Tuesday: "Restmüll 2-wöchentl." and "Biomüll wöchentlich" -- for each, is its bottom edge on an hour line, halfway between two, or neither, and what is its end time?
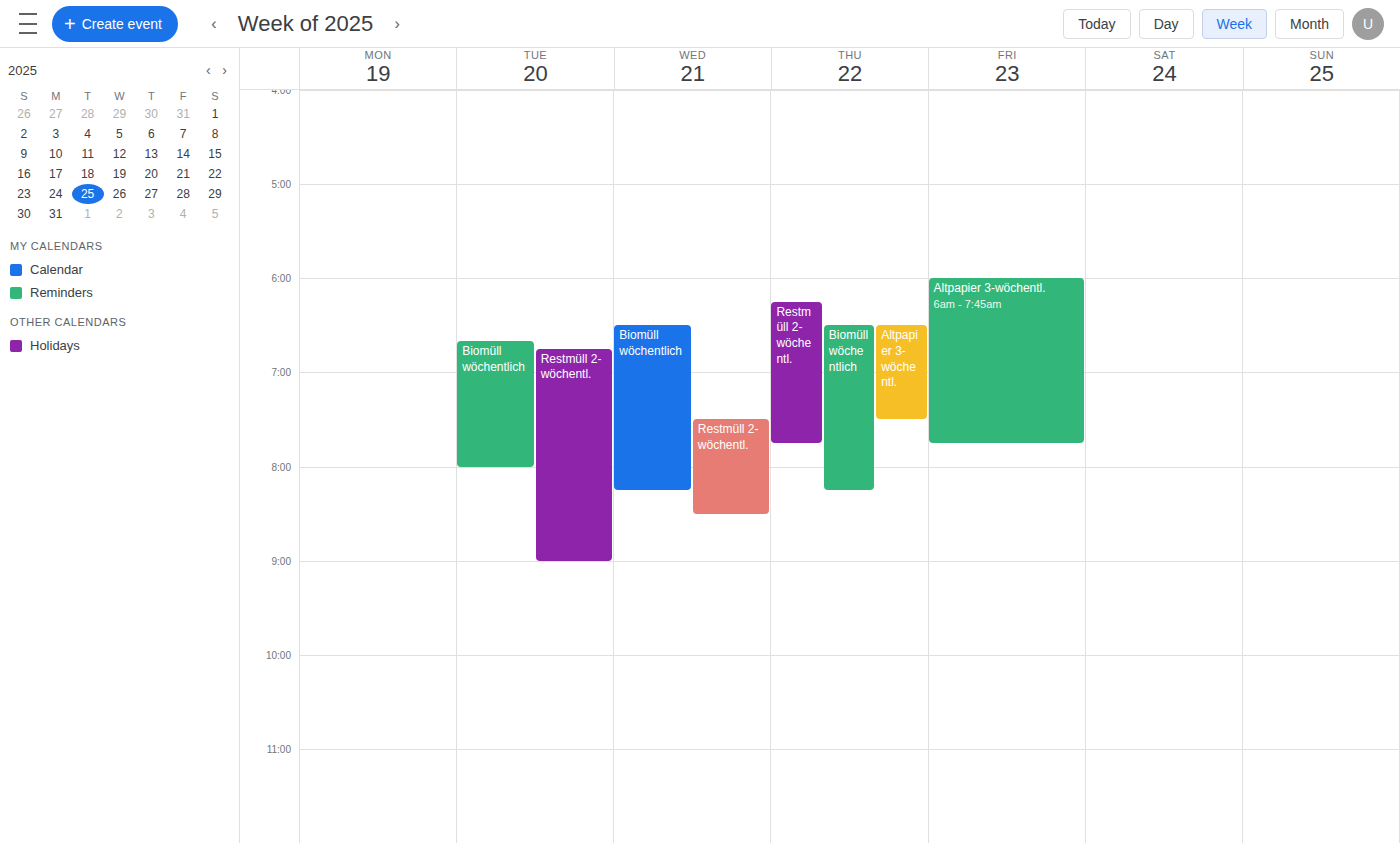
"Restmüll 2-wöchentl.": 9:00 AM, exactly on the 9 AM line. "Biomüll wöchentlich": 8:00 AM, exactly on the 8 AM line.